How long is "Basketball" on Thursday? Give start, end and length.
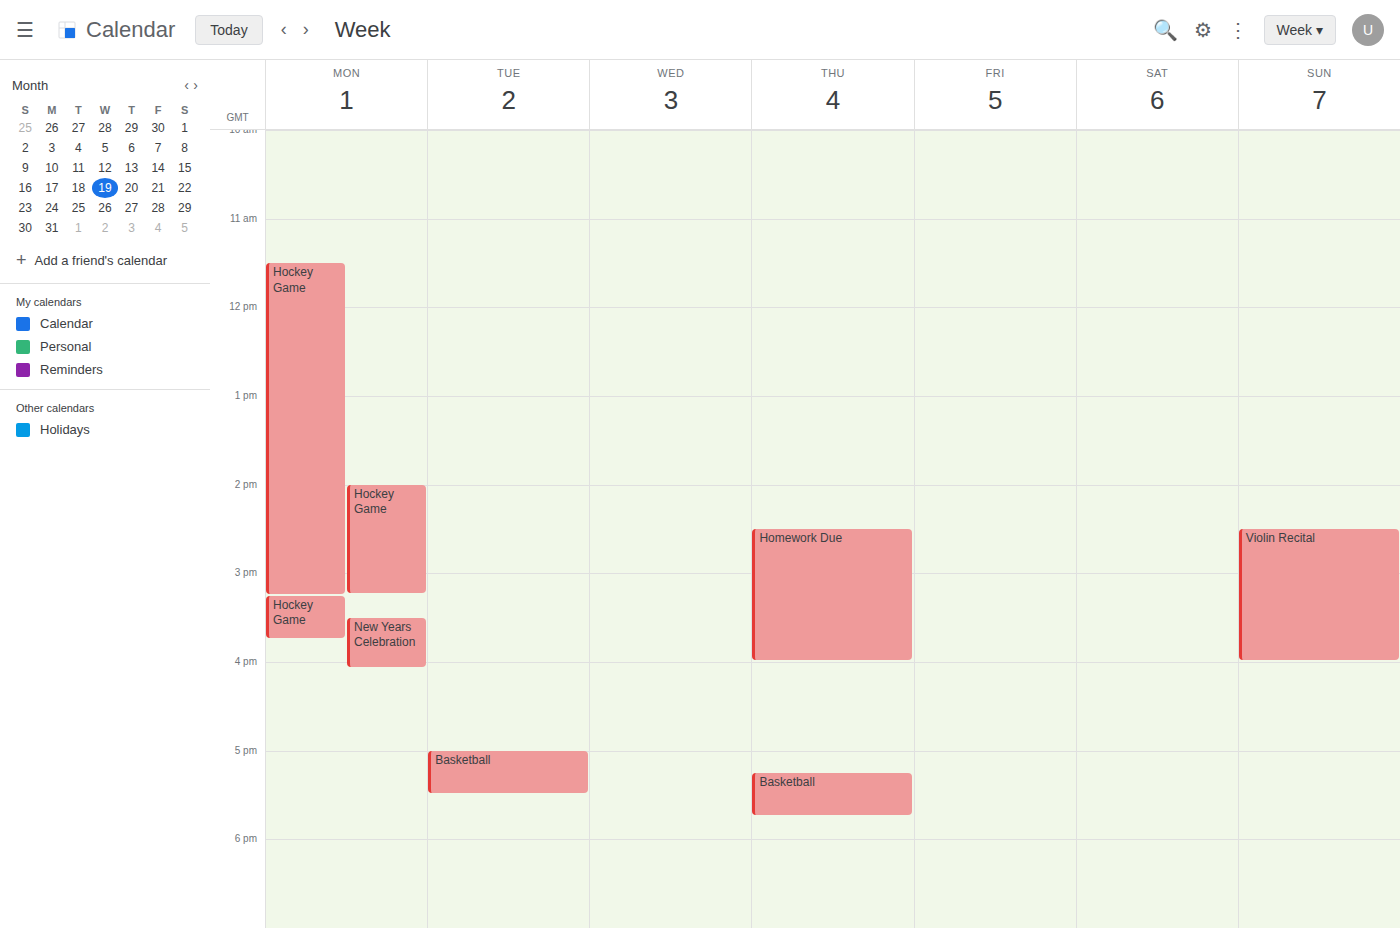
17:15 to 17:45, 30 minutes